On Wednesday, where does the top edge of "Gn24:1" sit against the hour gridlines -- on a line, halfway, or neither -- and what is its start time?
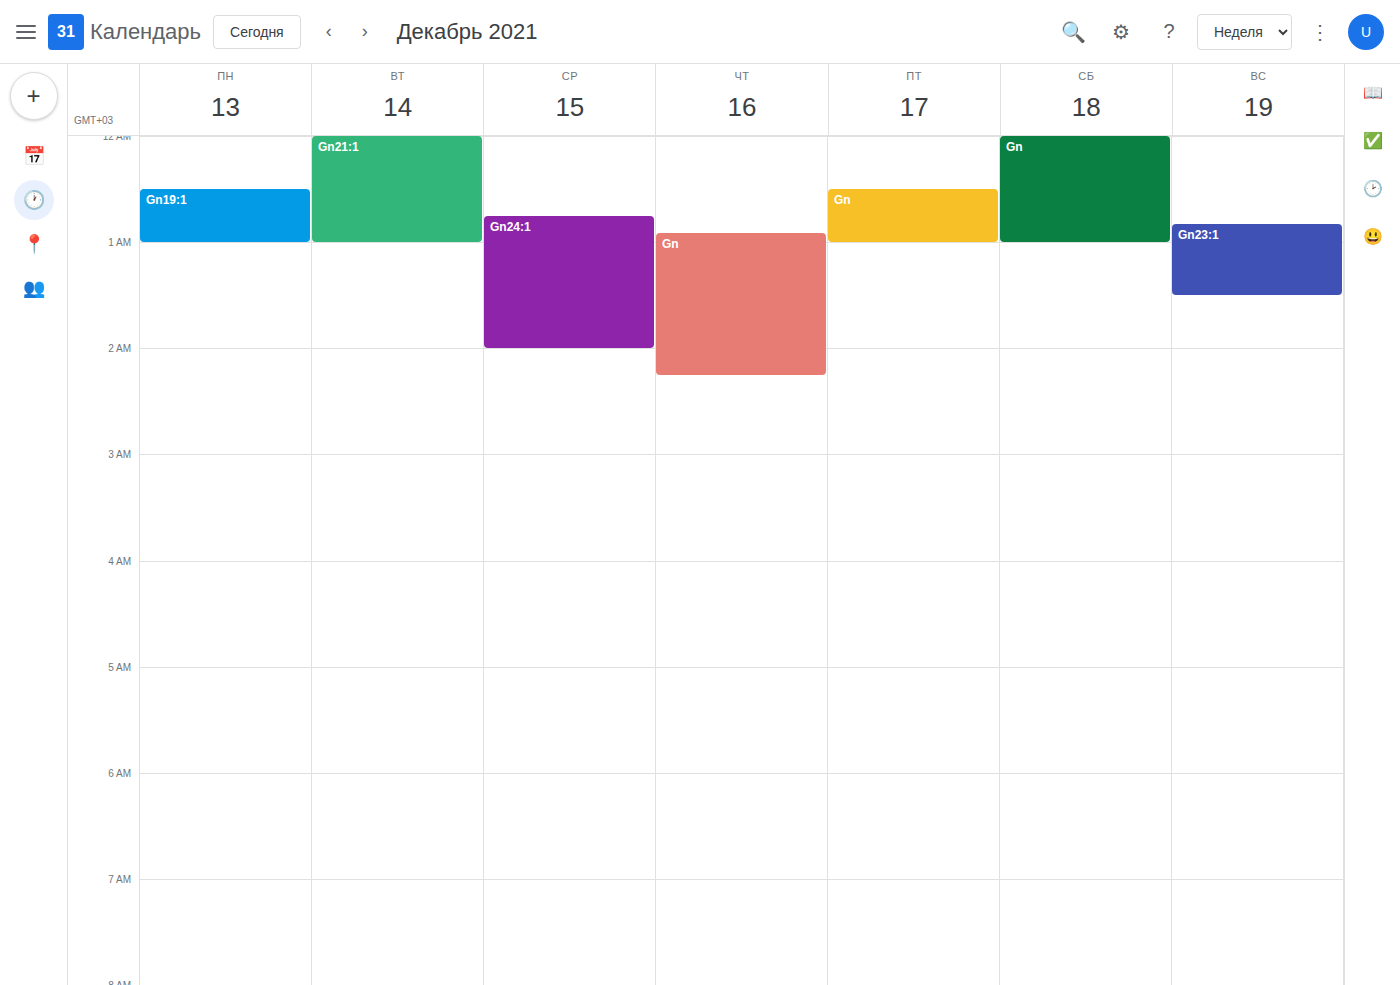
12:45 AM -- neither: three quarters of the way from the 12 AM line to the 1 AM line.